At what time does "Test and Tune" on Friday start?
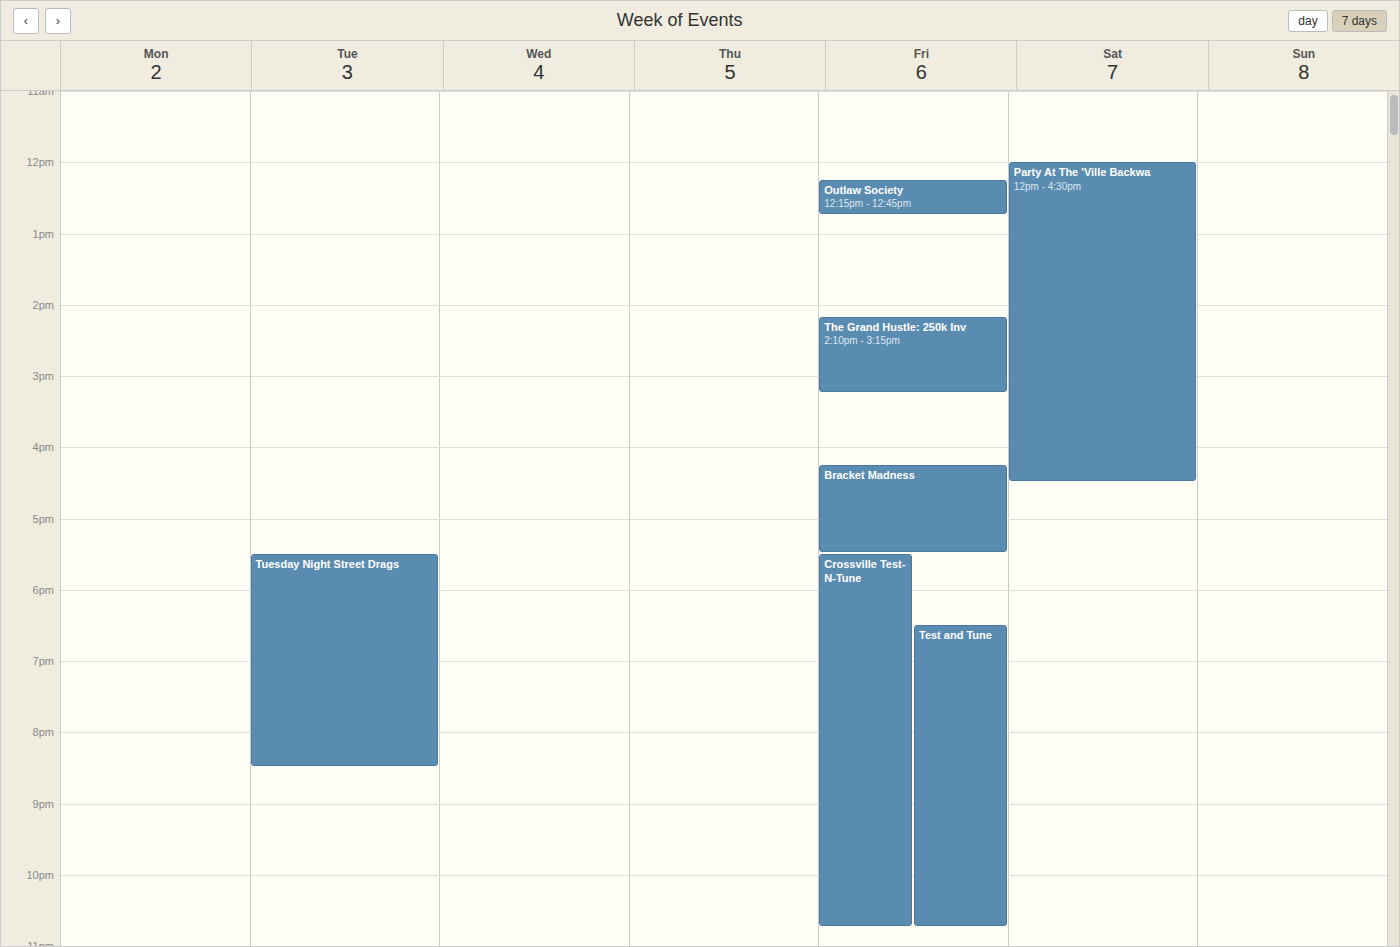
6:30 PM